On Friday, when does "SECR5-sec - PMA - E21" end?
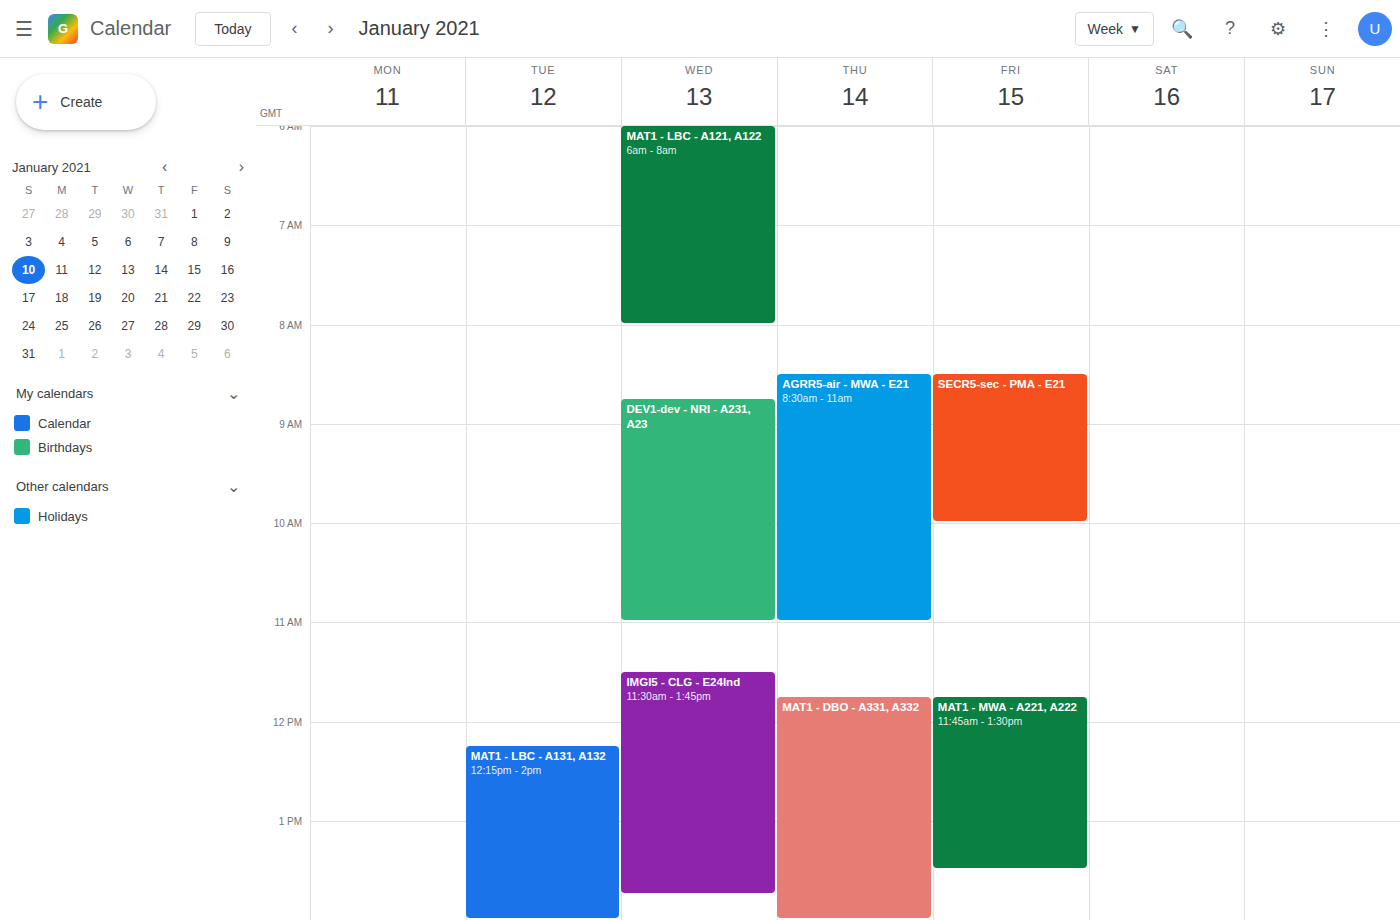
10:00